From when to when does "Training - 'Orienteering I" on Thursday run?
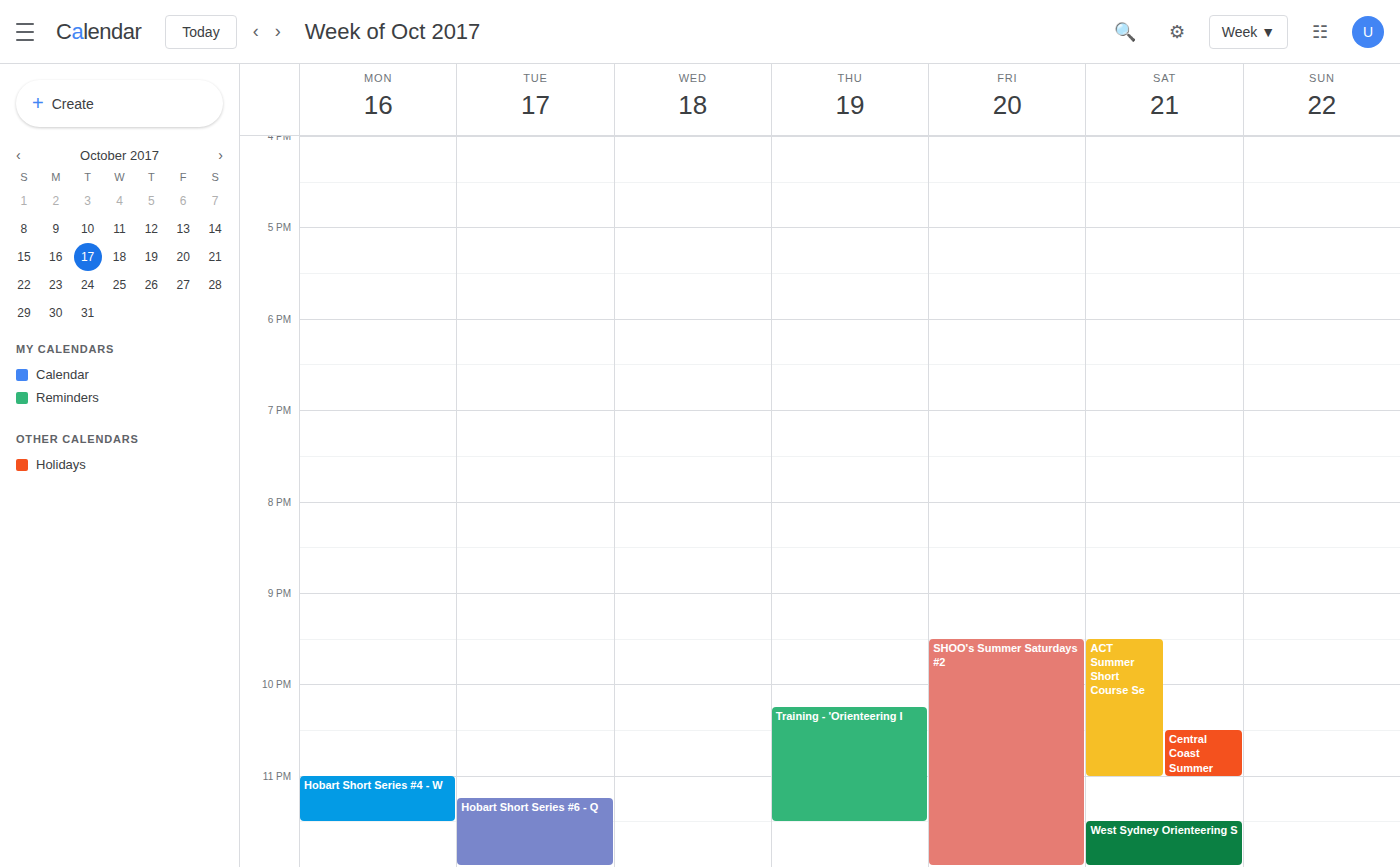
10:15 PM to 11:30 PM